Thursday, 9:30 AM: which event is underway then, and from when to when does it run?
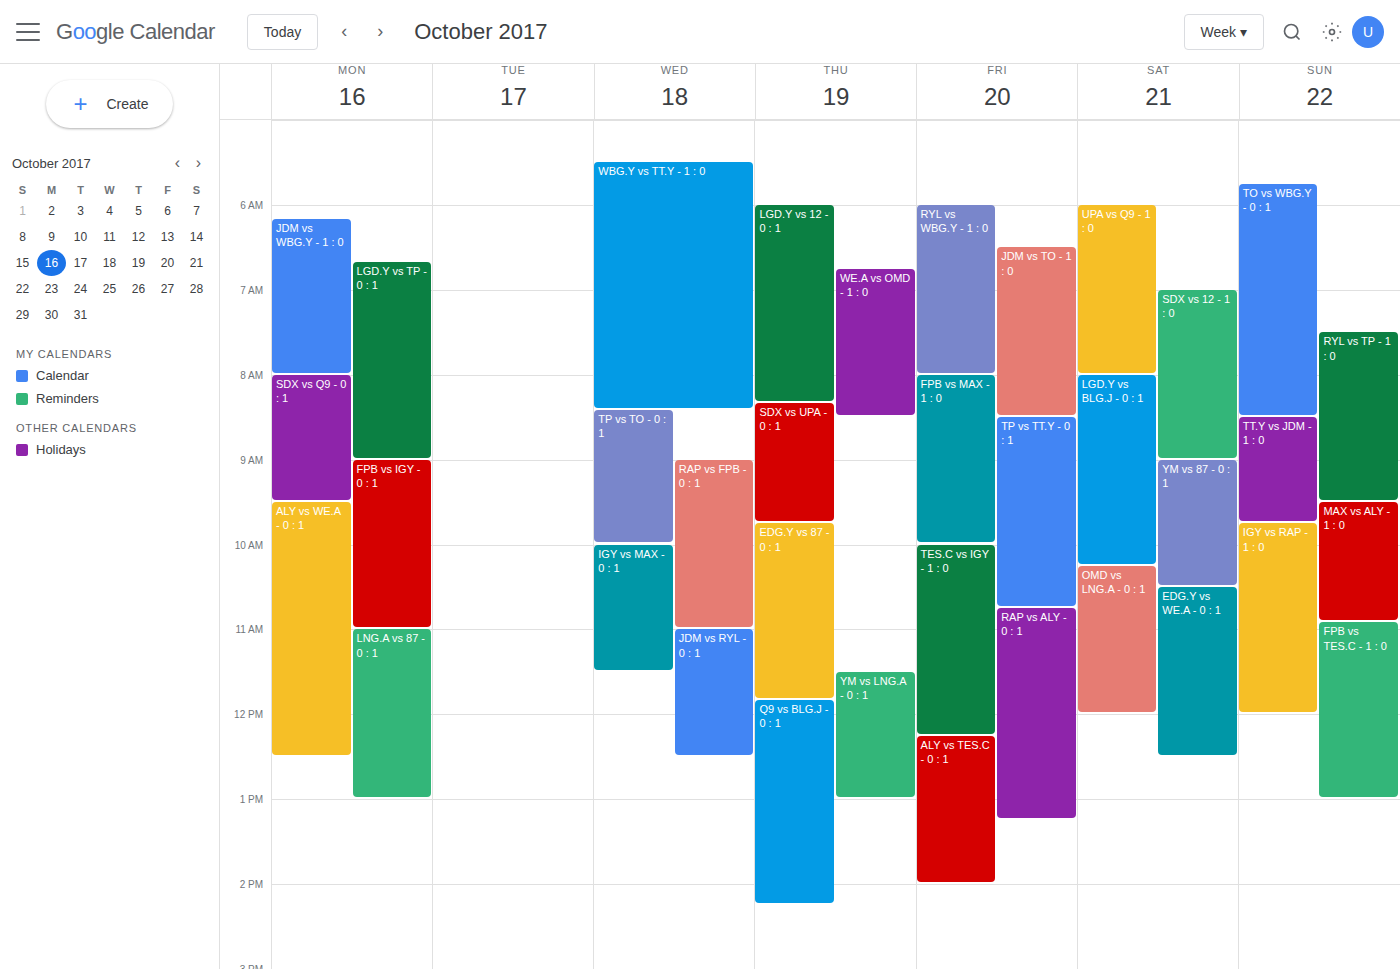
"SDX vs UPA - 0 : 1", 8:20 AM to 9:45 AM